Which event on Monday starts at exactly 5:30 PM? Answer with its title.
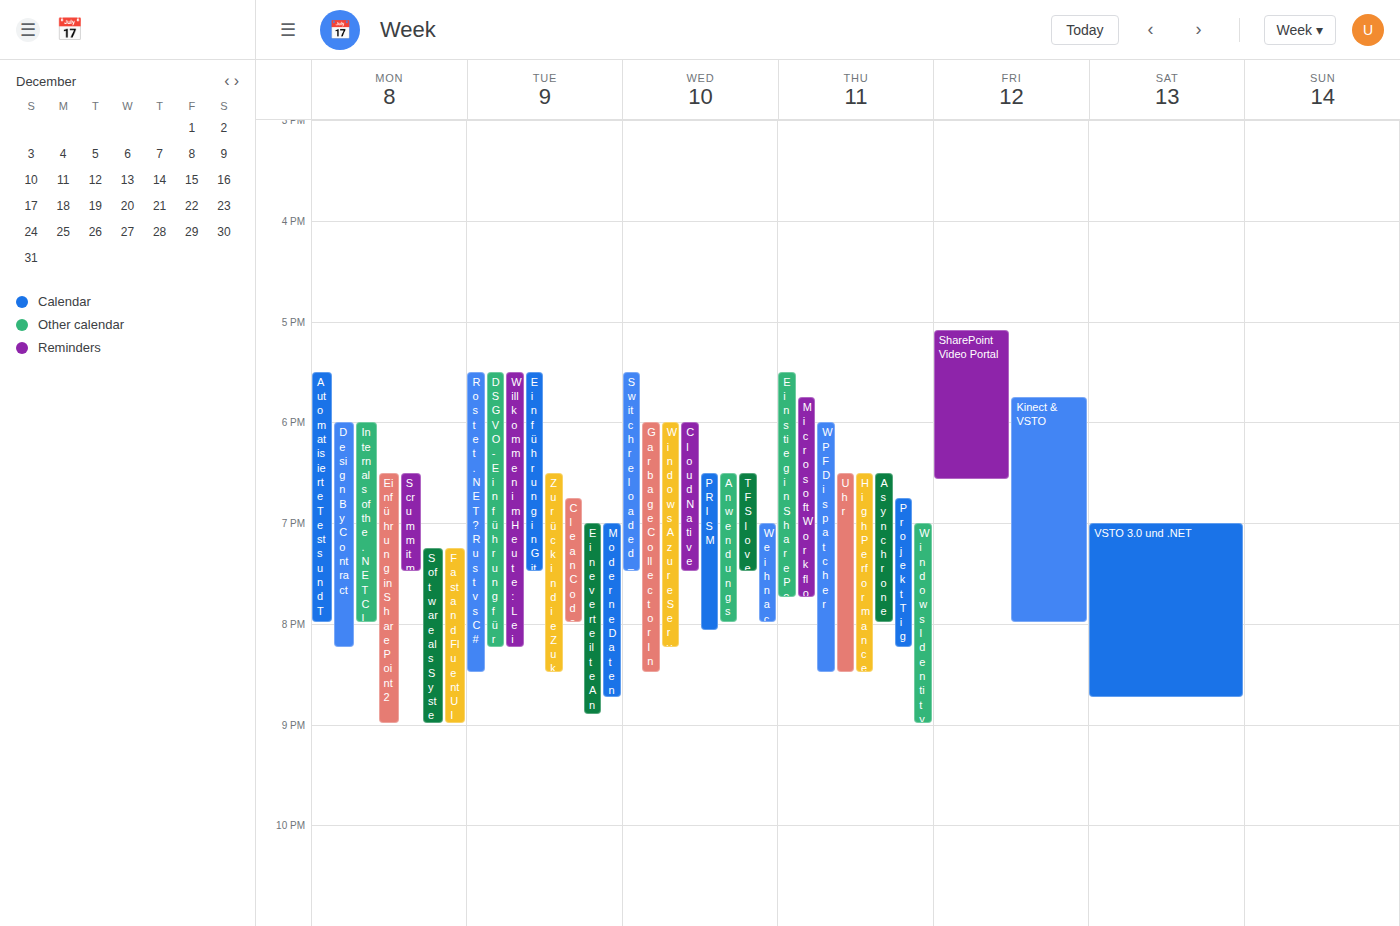
"Automatisierte Tests und T"